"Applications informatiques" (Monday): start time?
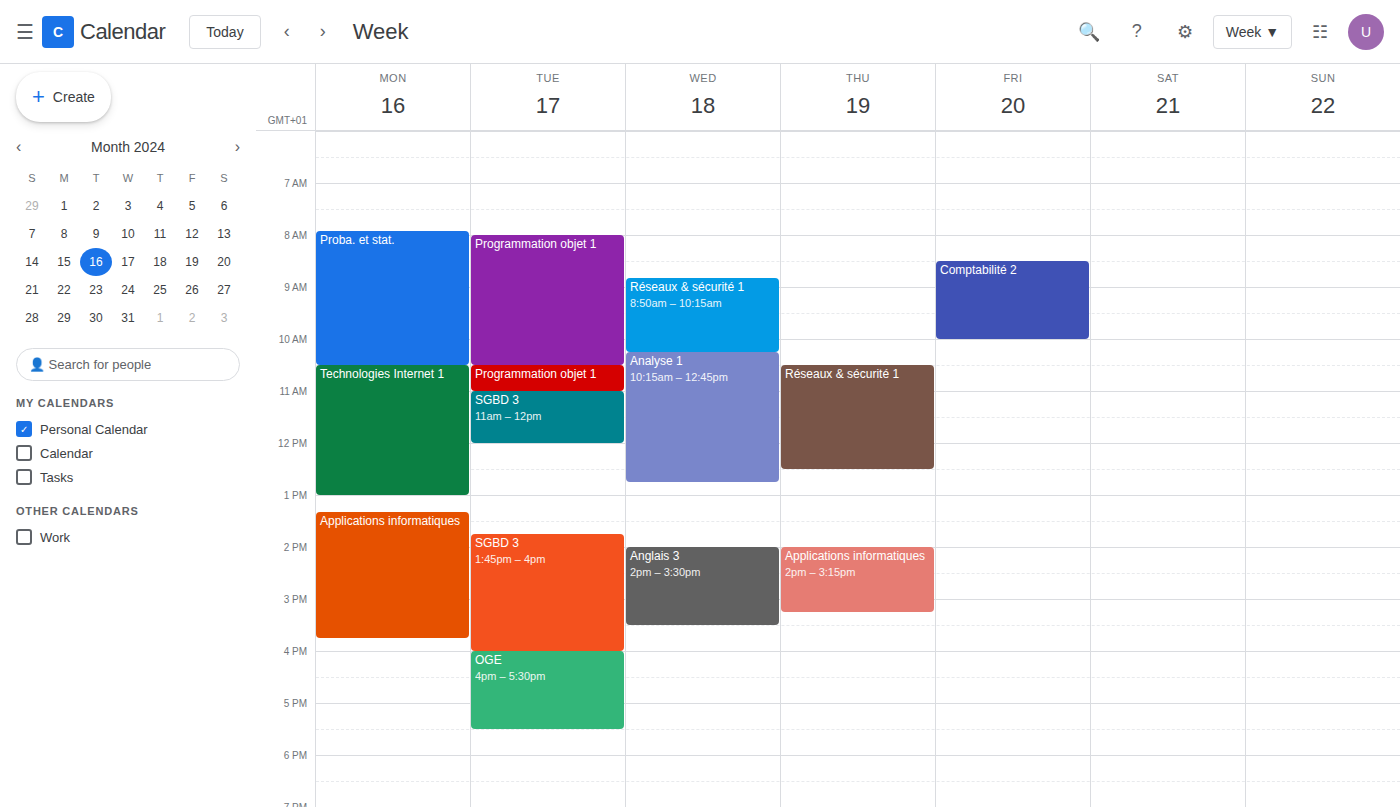
13:20